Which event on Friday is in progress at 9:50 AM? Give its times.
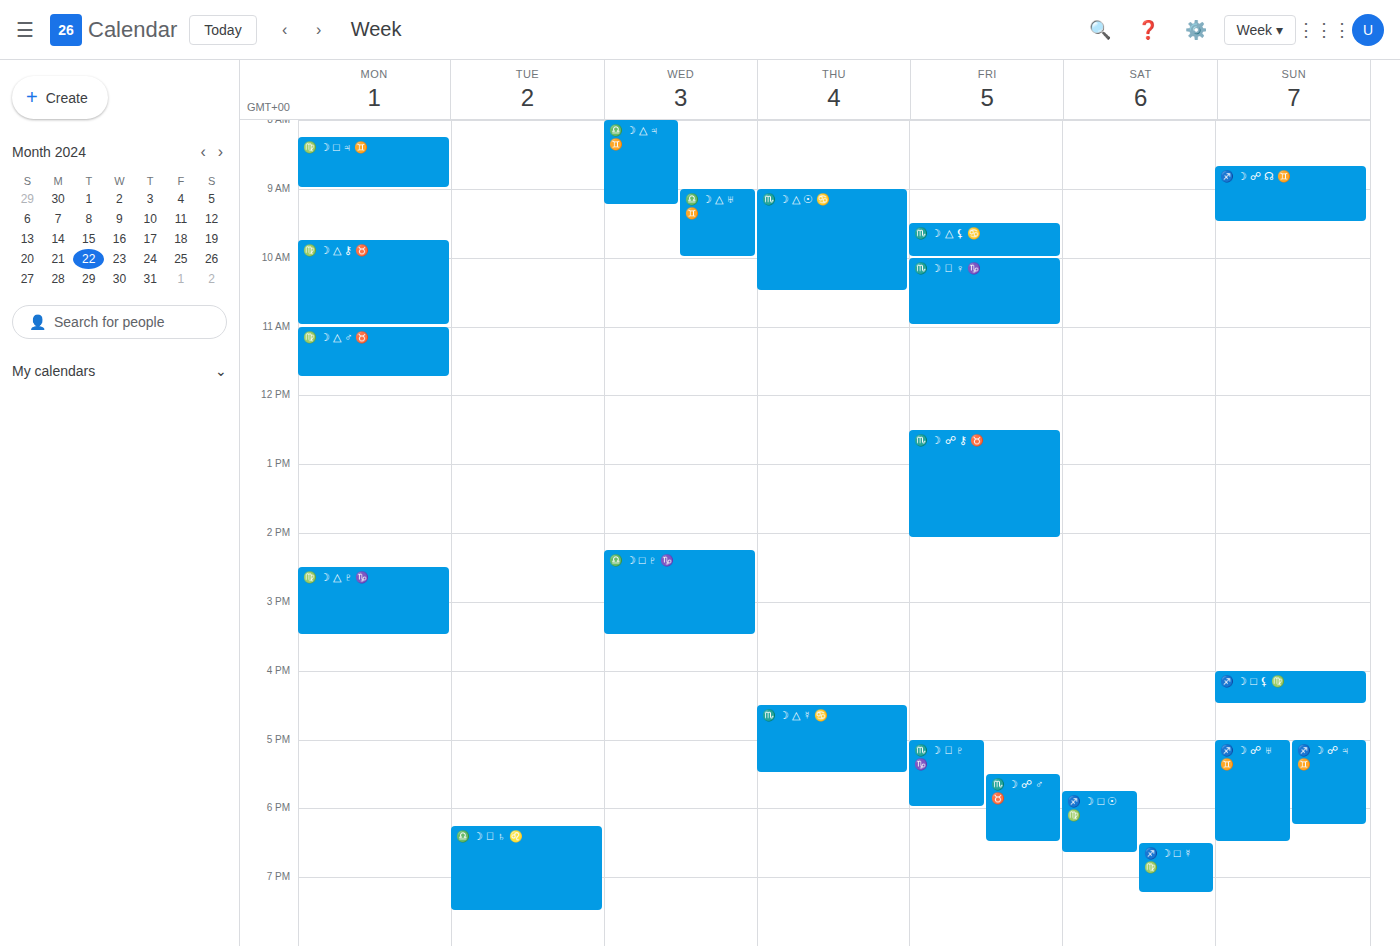
"♏️ ☽ △ ⚸ ♋️", 9:30 AM to 10:00 AM